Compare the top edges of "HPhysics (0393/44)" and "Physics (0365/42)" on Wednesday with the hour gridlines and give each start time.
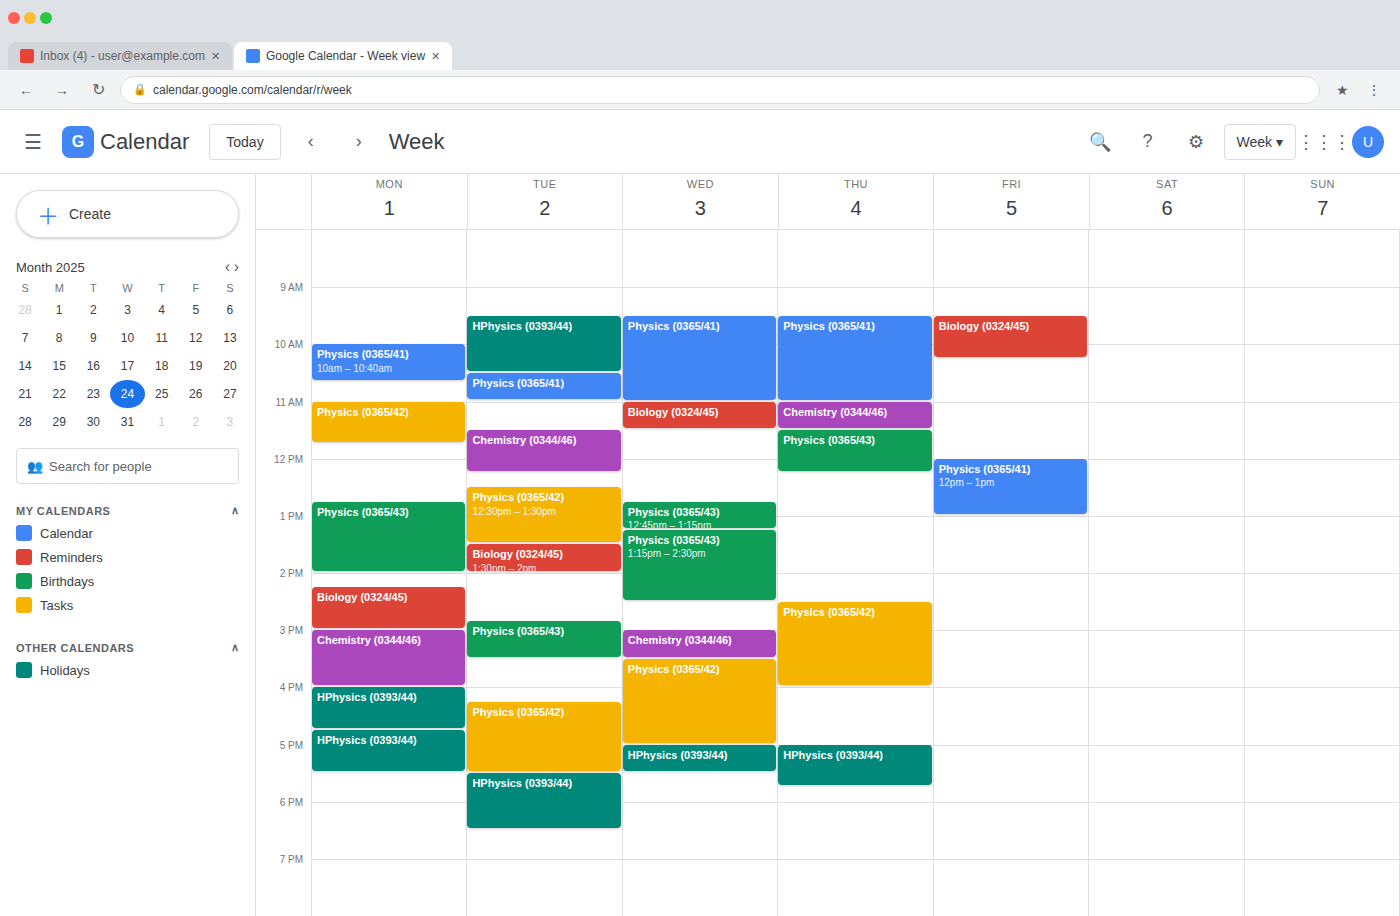
"HPhysics (0393/44)": 5:00 PM, exactly on the 5 PM line. "Physics (0365/42)": 3:30 PM, halfway between the 3 PM and 4 PM lines.